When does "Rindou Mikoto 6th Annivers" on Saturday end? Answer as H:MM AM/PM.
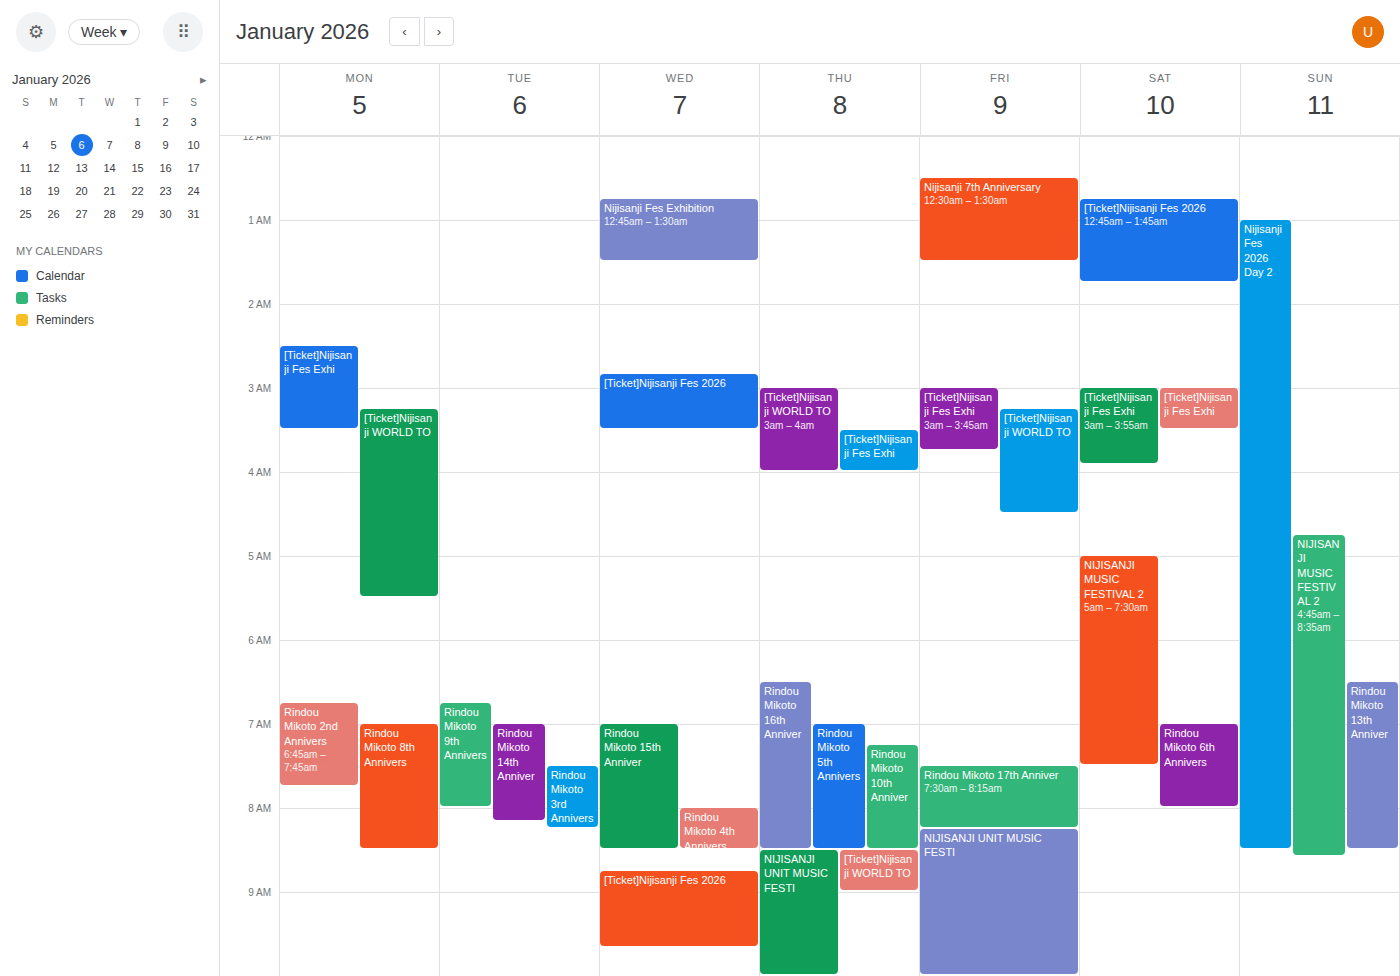
8:00 AM